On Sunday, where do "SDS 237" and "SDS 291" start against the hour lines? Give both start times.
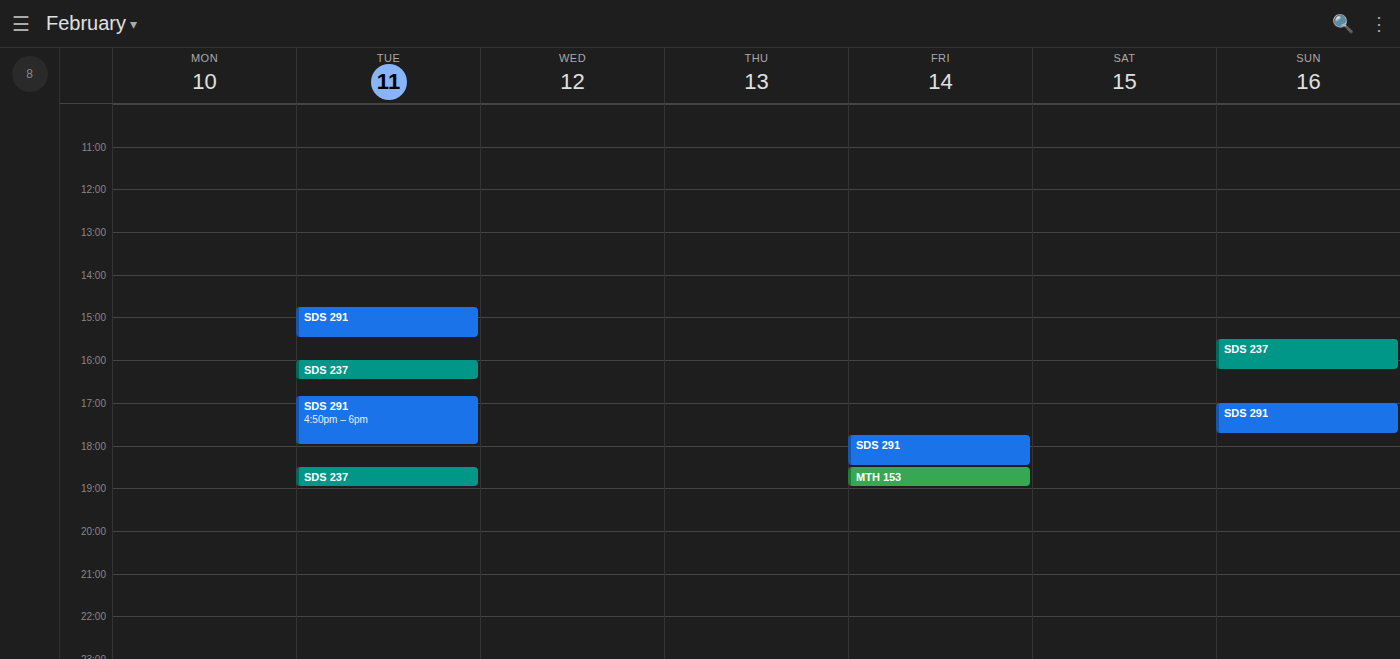
"SDS 237": 3:30 PM, halfway between the 3 PM and 4 PM lines. "SDS 291": 5:00 PM, exactly on the 5 PM line.